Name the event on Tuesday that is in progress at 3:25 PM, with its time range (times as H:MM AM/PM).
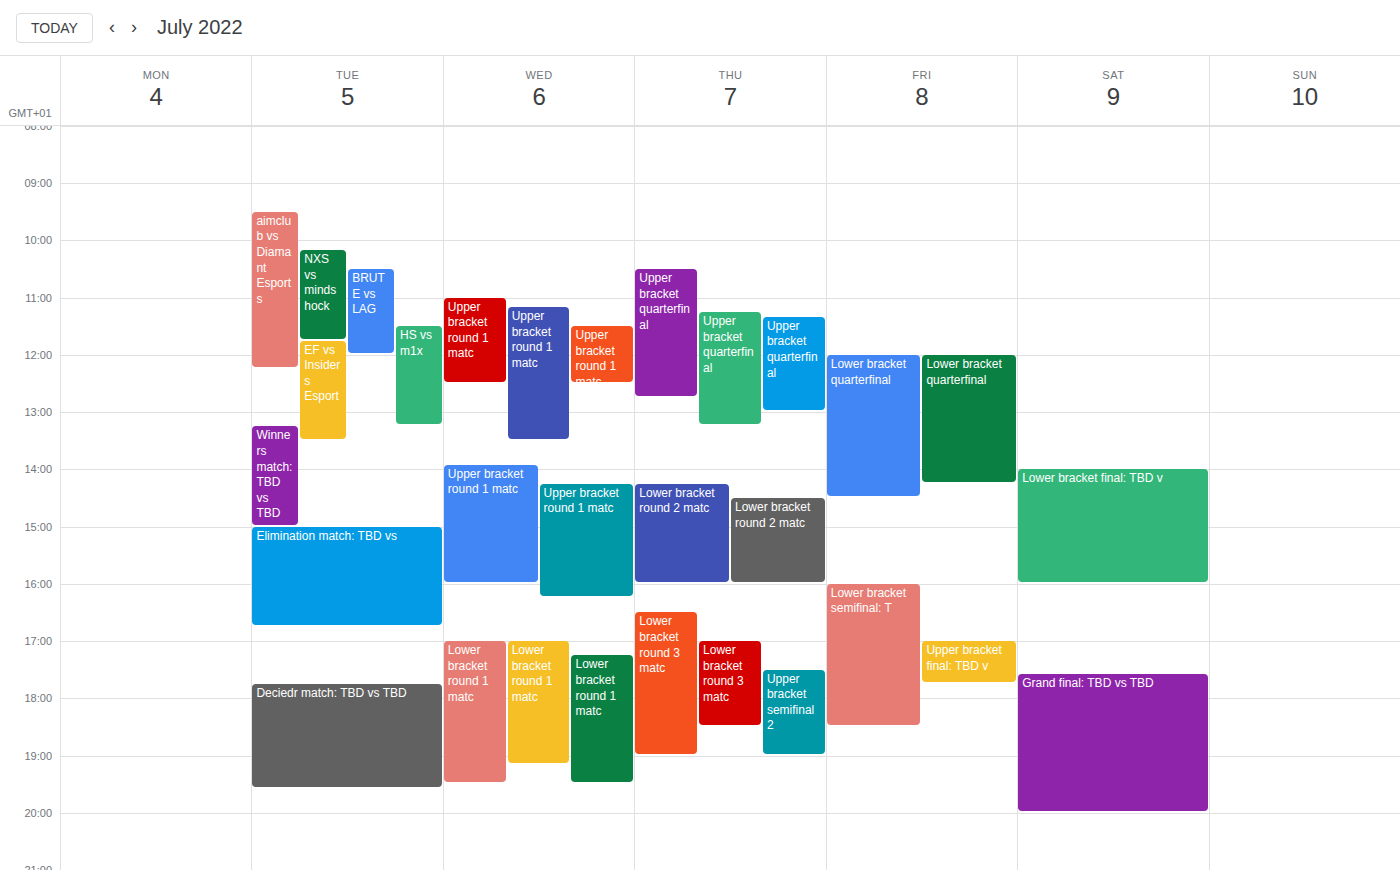
"Elimination match: TBD vs", 3:00 PM to 4:45 PM